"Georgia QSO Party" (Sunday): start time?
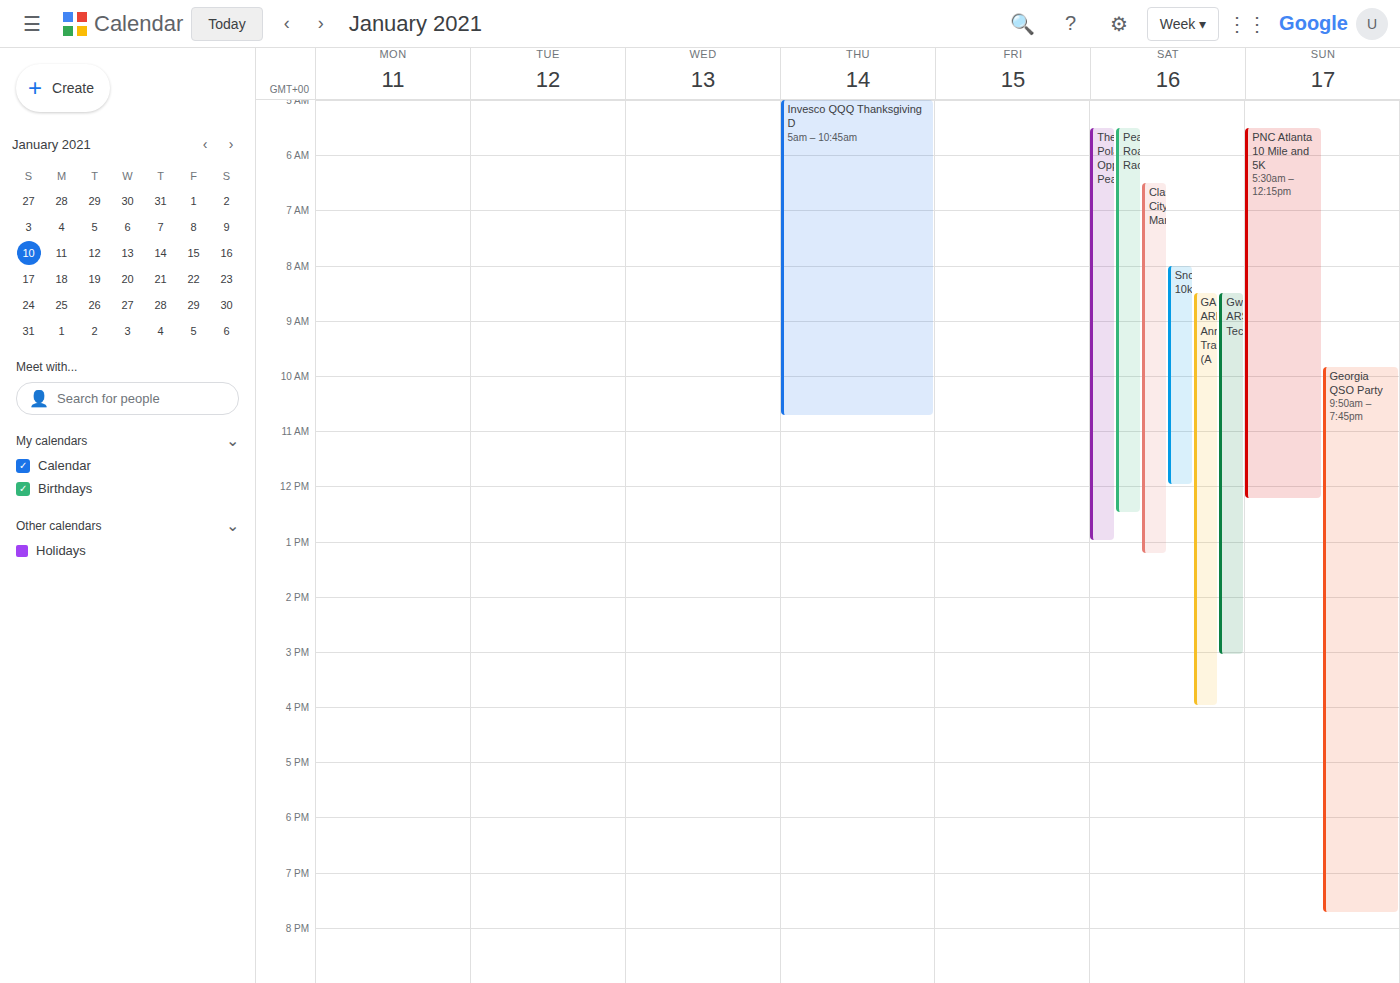
9:50 AM